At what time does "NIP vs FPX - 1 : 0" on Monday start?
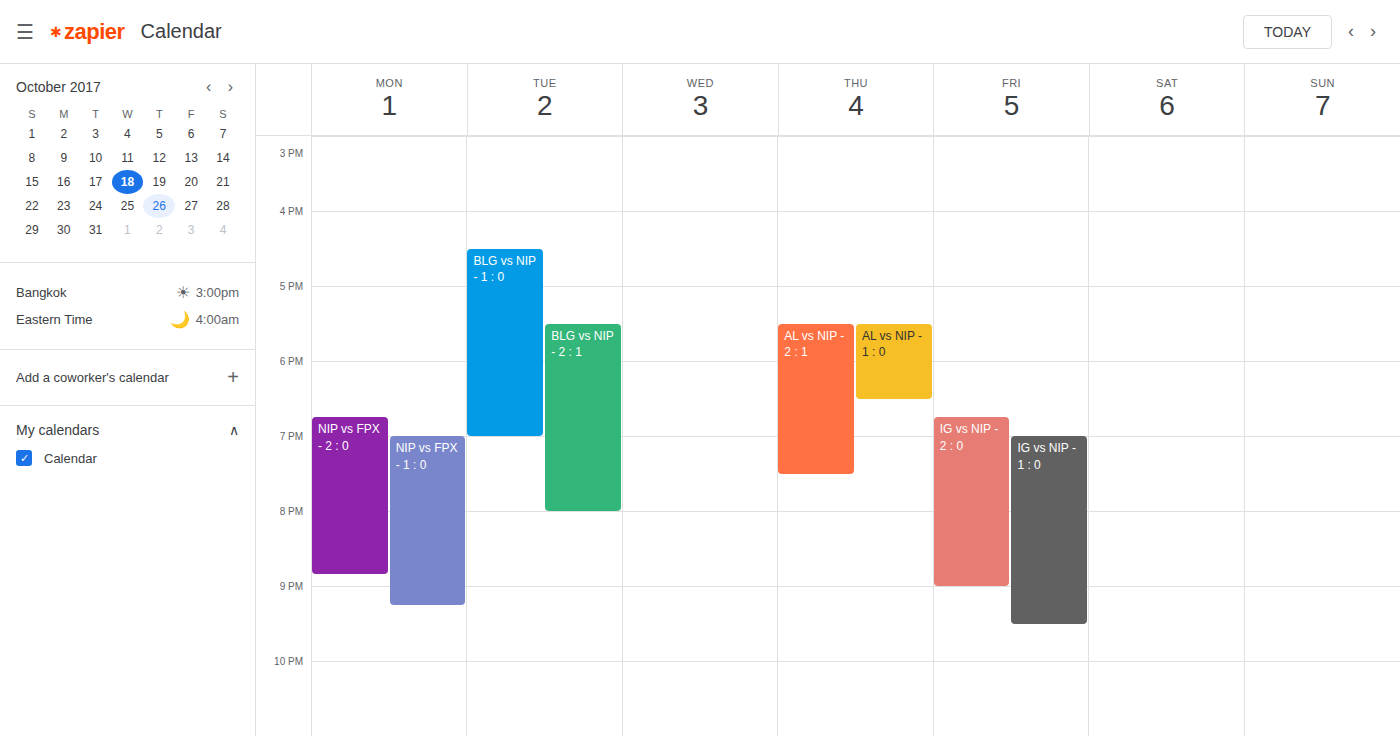
7:00 PM